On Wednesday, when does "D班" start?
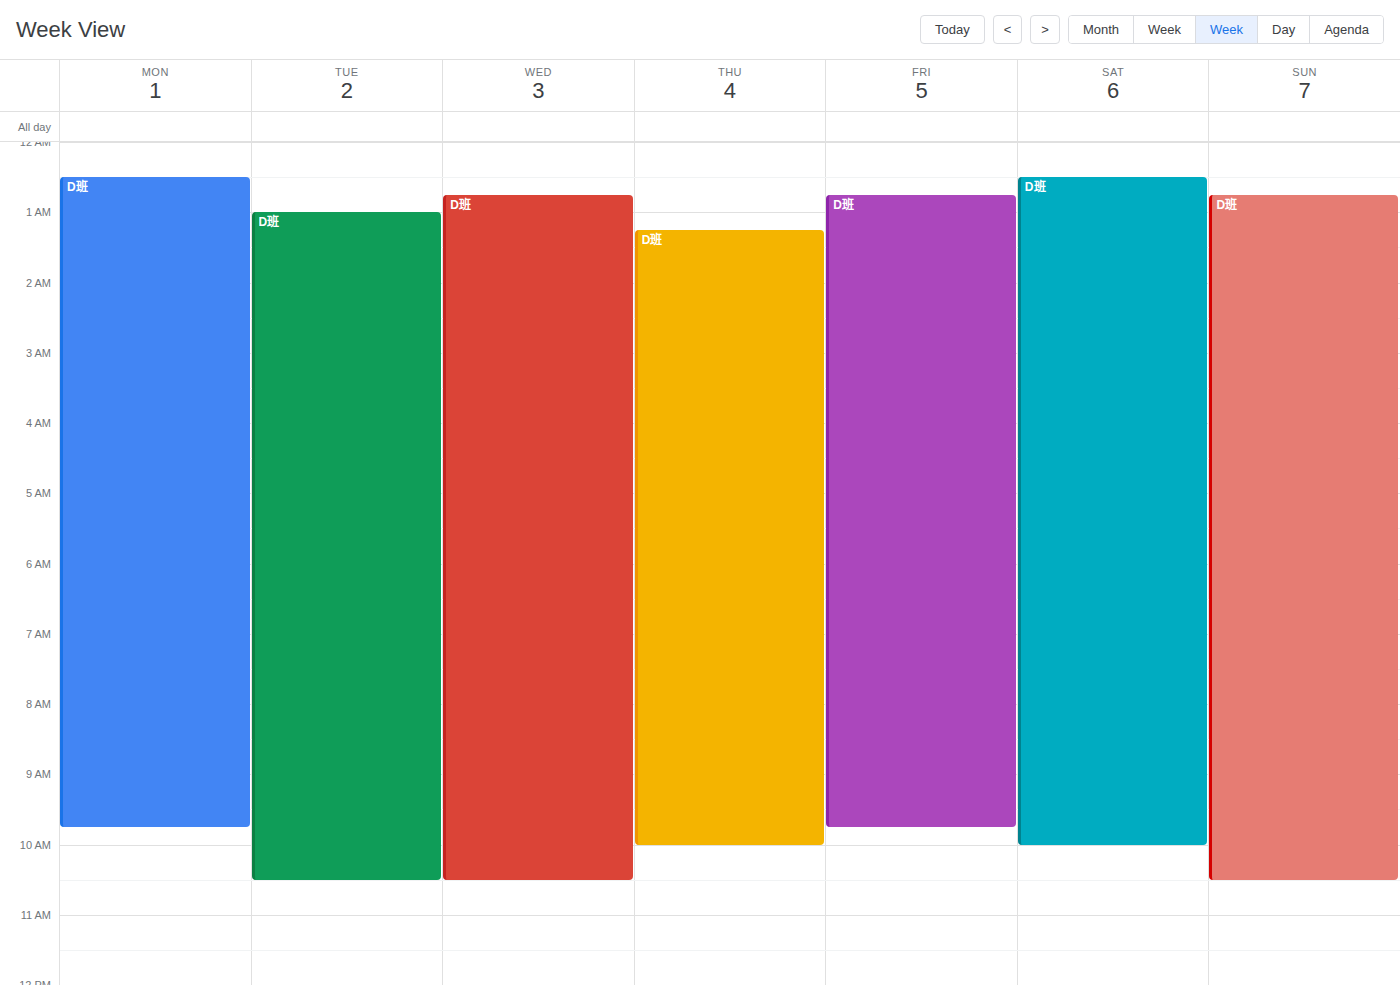
12:45 AM